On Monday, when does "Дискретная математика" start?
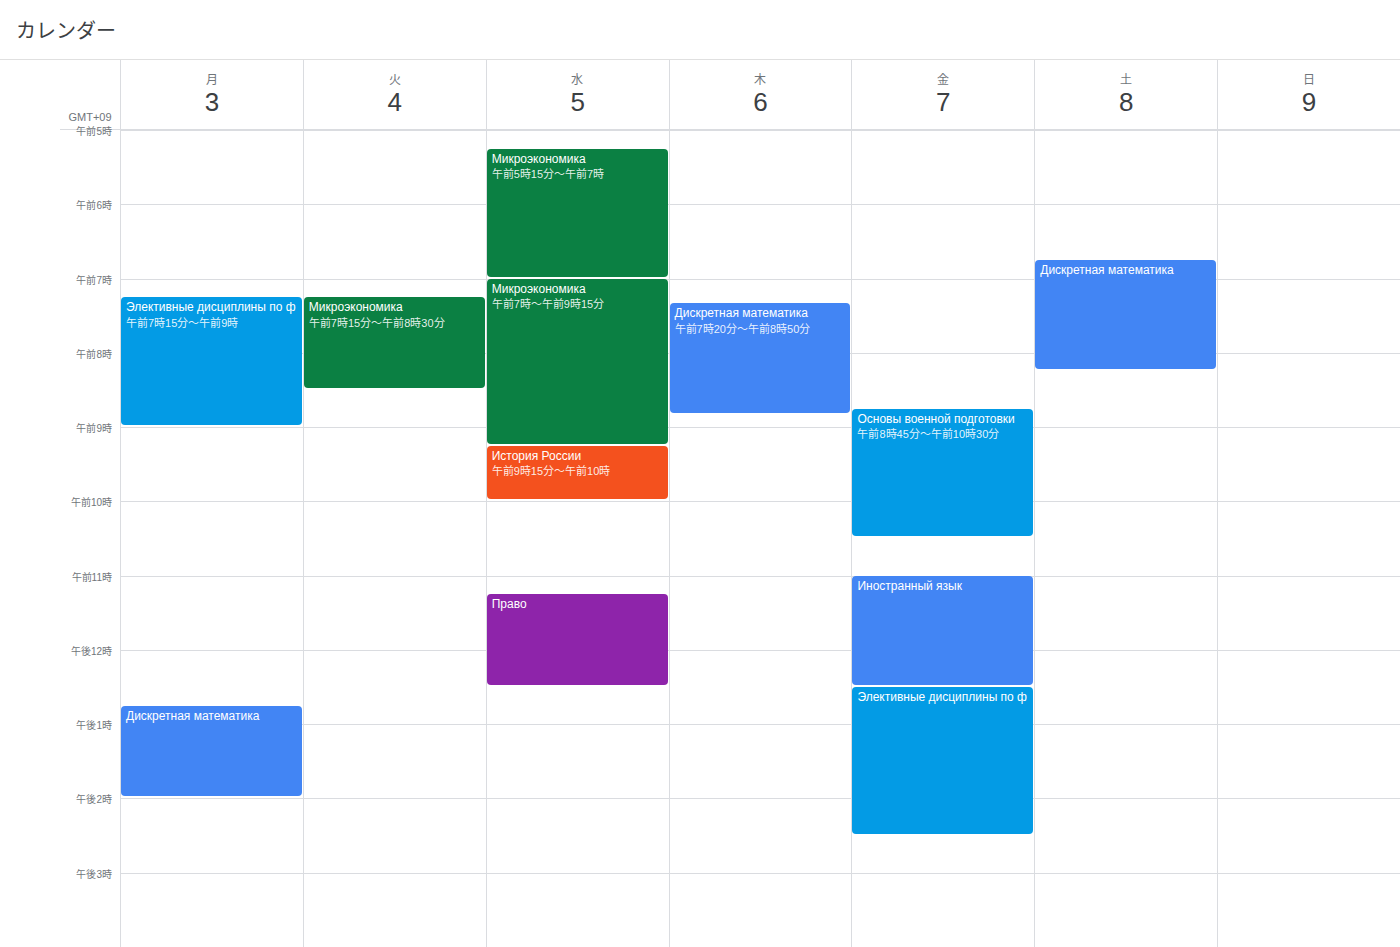
12:45 PM